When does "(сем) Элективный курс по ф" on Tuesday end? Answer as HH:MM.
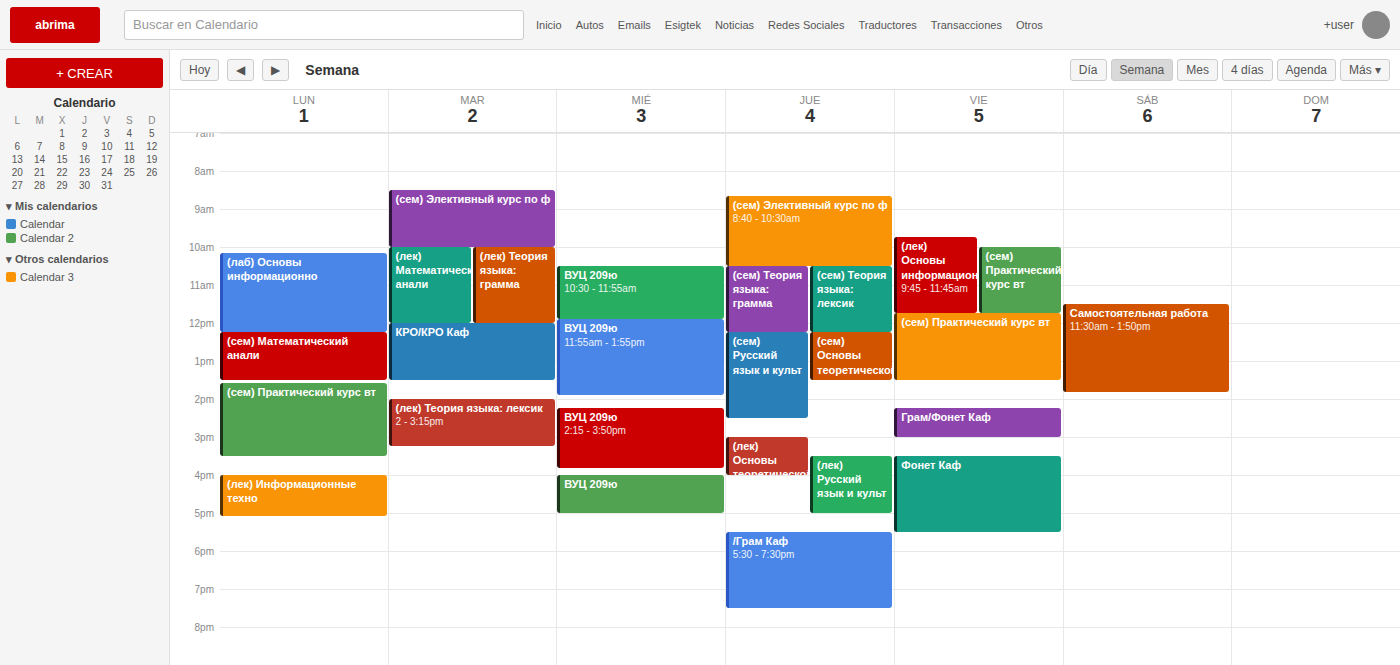
10:00